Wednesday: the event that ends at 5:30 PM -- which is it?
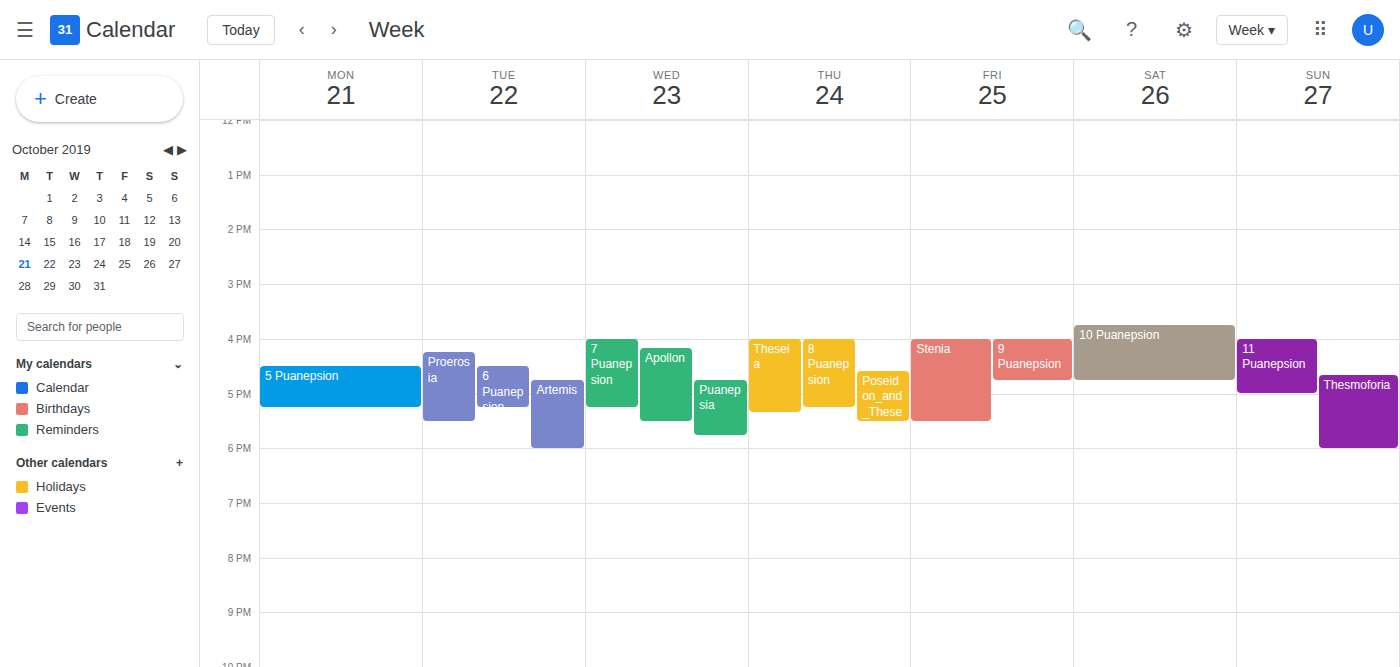
"Apollon"